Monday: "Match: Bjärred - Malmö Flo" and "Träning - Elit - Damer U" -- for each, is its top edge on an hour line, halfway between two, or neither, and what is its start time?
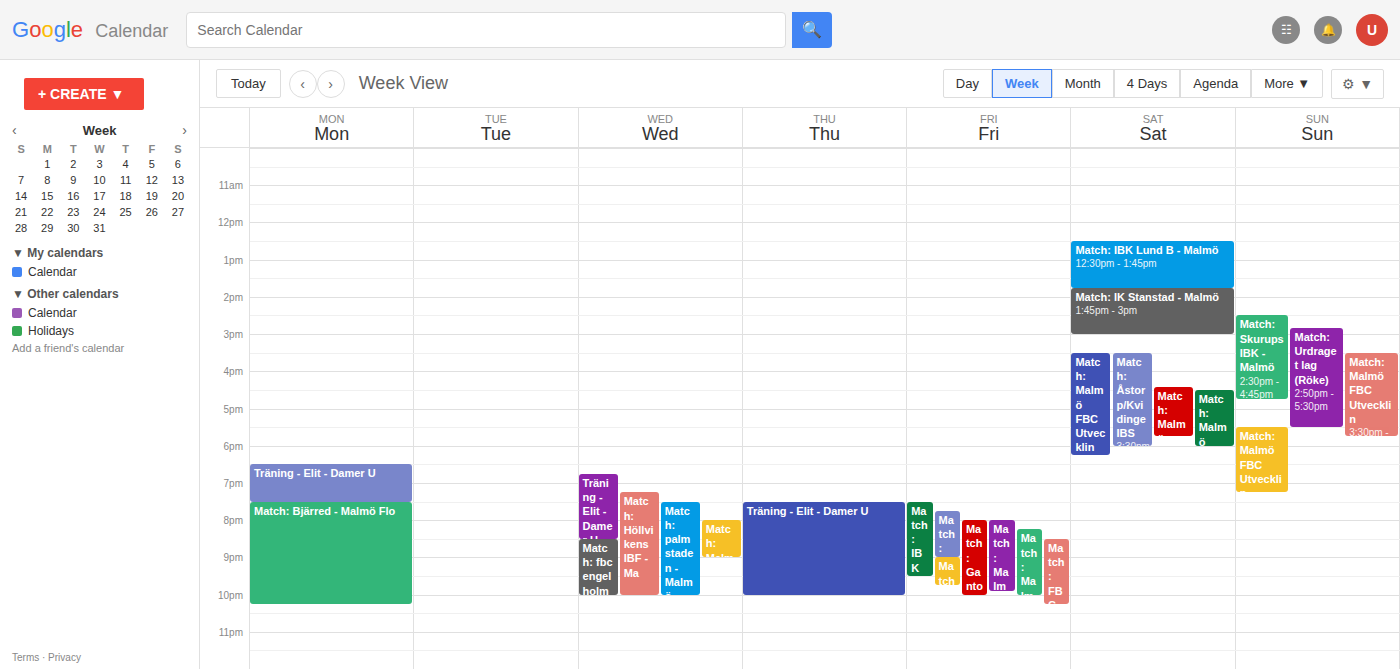
"Match: Bjärred - Malmö Flo": 19:30, halfway between the 19:00 and 20:00 lines. "Träning - Elit - Damer U": 18:30, halfway between the 18:00 and 19:00 lines.